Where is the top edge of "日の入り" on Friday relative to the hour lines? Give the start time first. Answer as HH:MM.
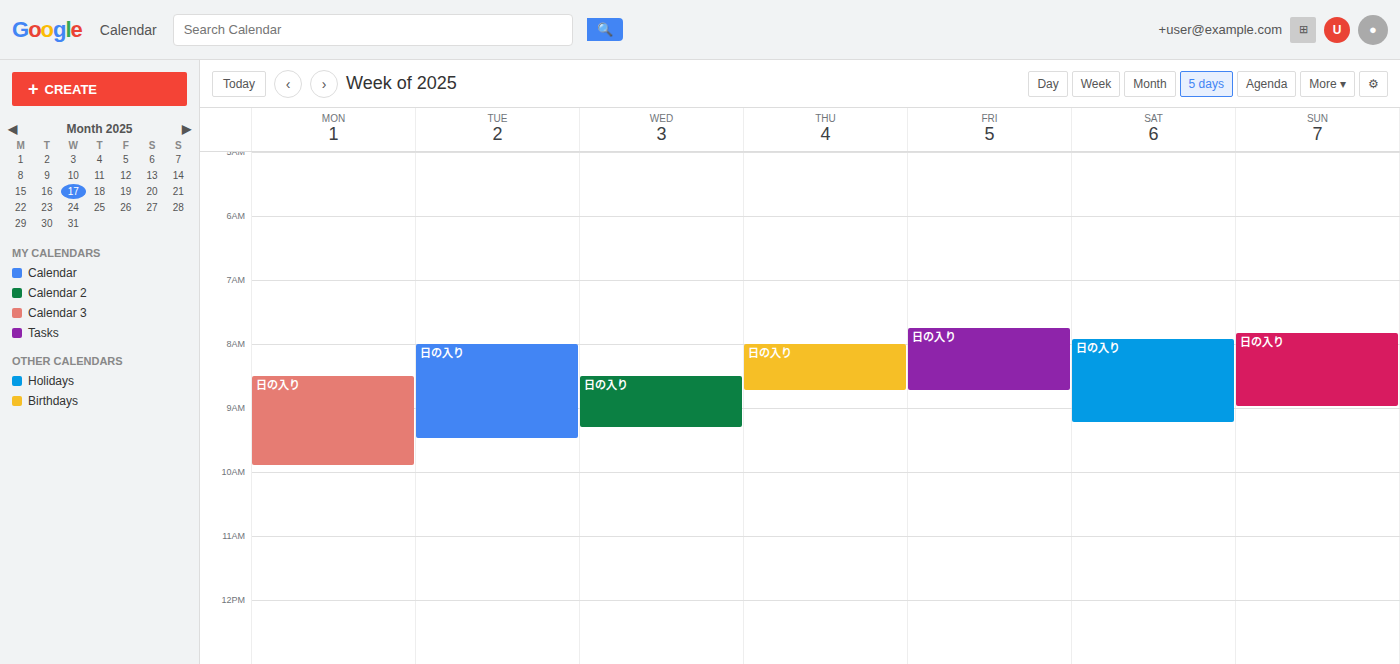
07:45 -- neither: three quarters of the way from the 07:00 line to the 08:00 line.